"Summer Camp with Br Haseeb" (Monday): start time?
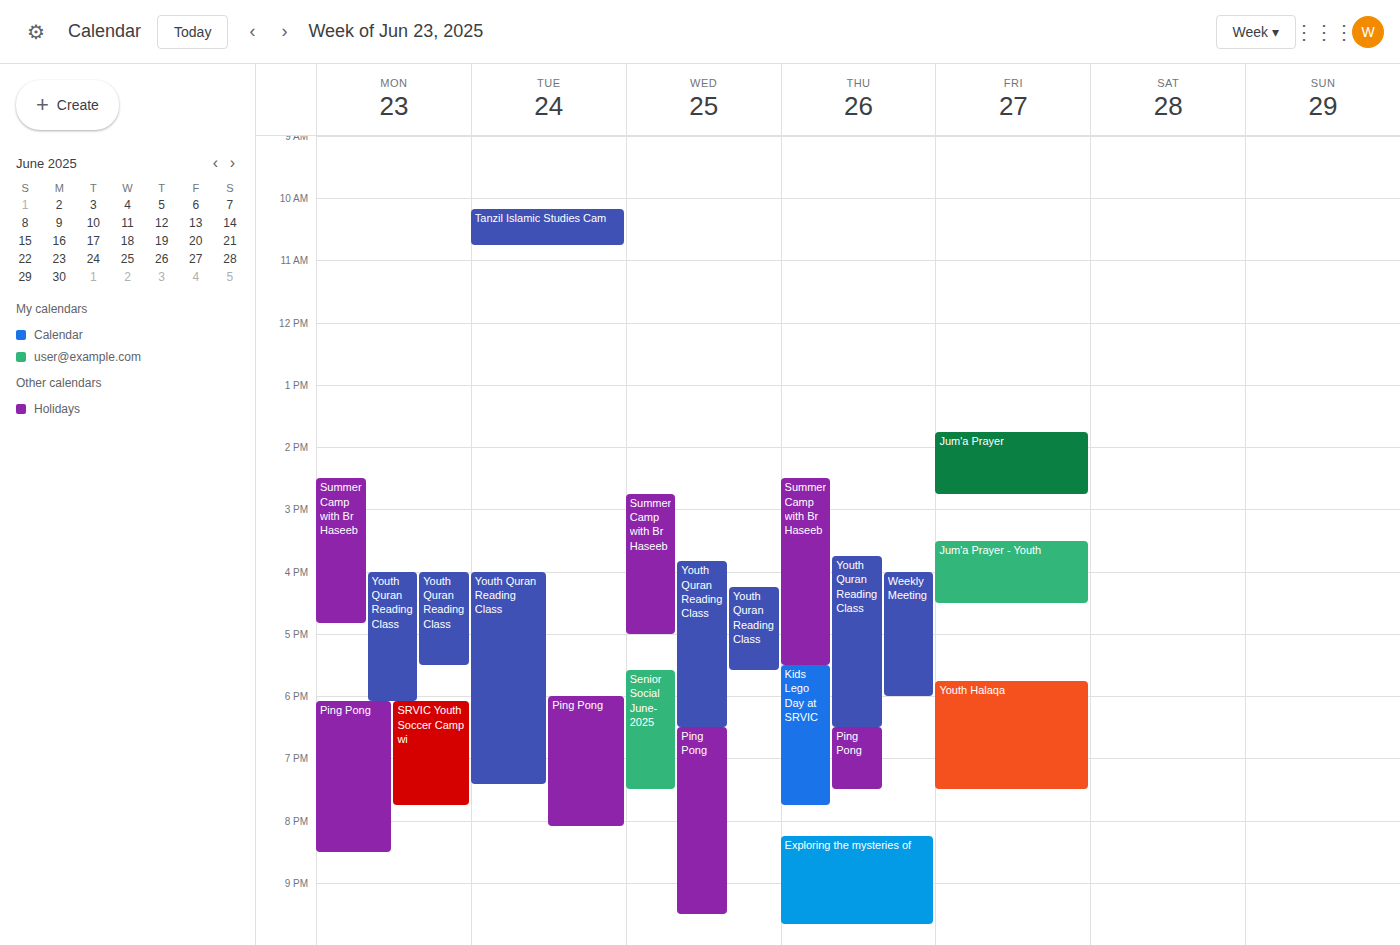
2:30 PM